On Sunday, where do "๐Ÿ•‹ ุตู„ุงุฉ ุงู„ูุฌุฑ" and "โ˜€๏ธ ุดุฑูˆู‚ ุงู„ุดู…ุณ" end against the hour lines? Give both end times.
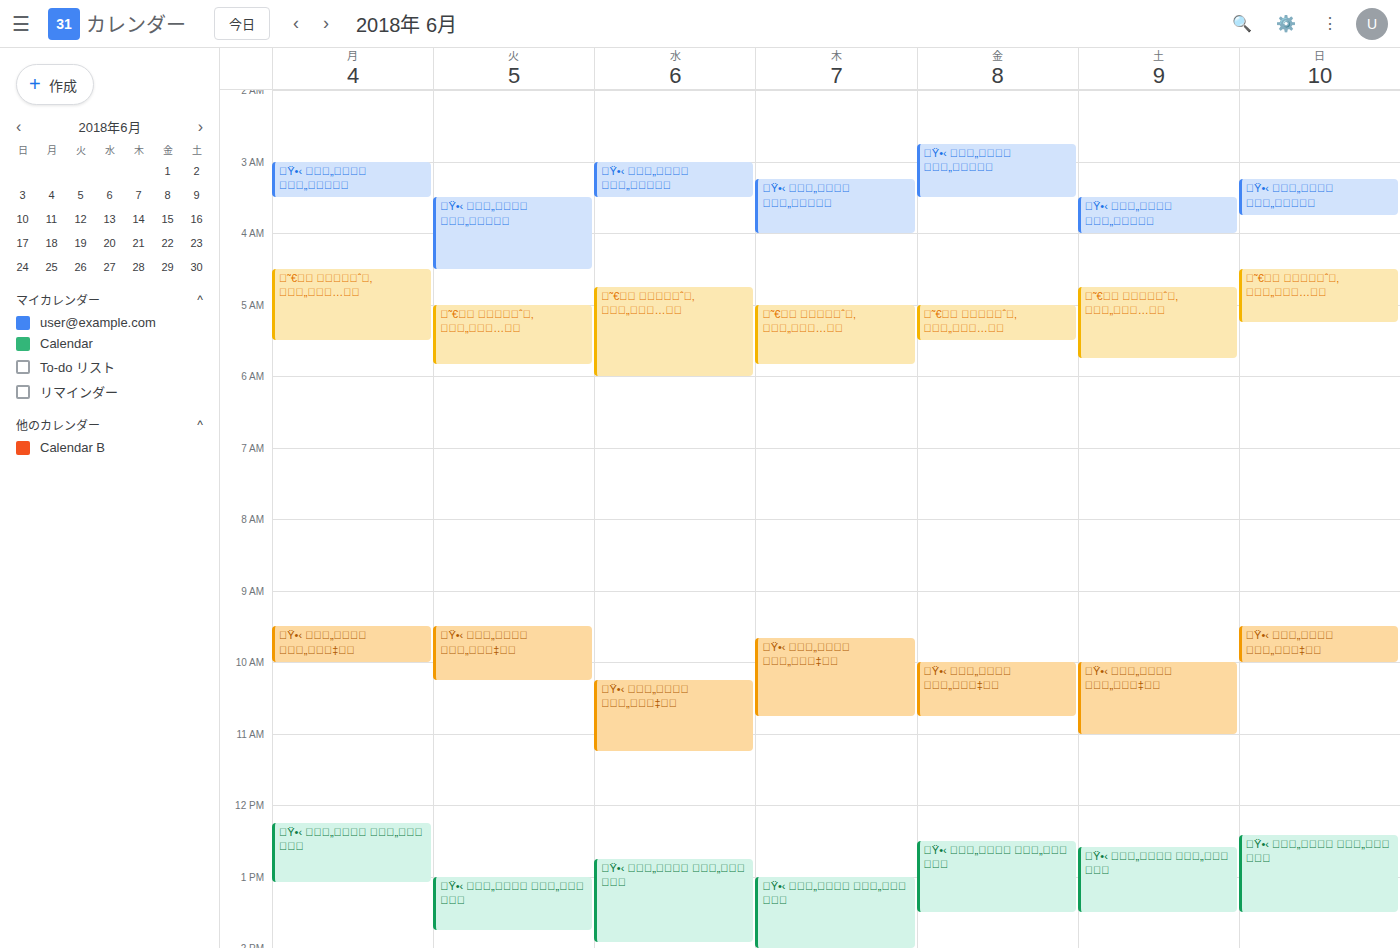
"๐Ÿ•‹ ุตู„ุงุฉ ุงู„ูุฌุฑ": 3:45 AM, neither: three quarters of the way from the 3 AM line to the 4 AM line. "โ˜€๏ธ ุดุฑูˆู‚ ุงู„ุดู…ุณ": 5:15 AM, neither: a quarter of the way from the 5 AM line to the 6 AM line.